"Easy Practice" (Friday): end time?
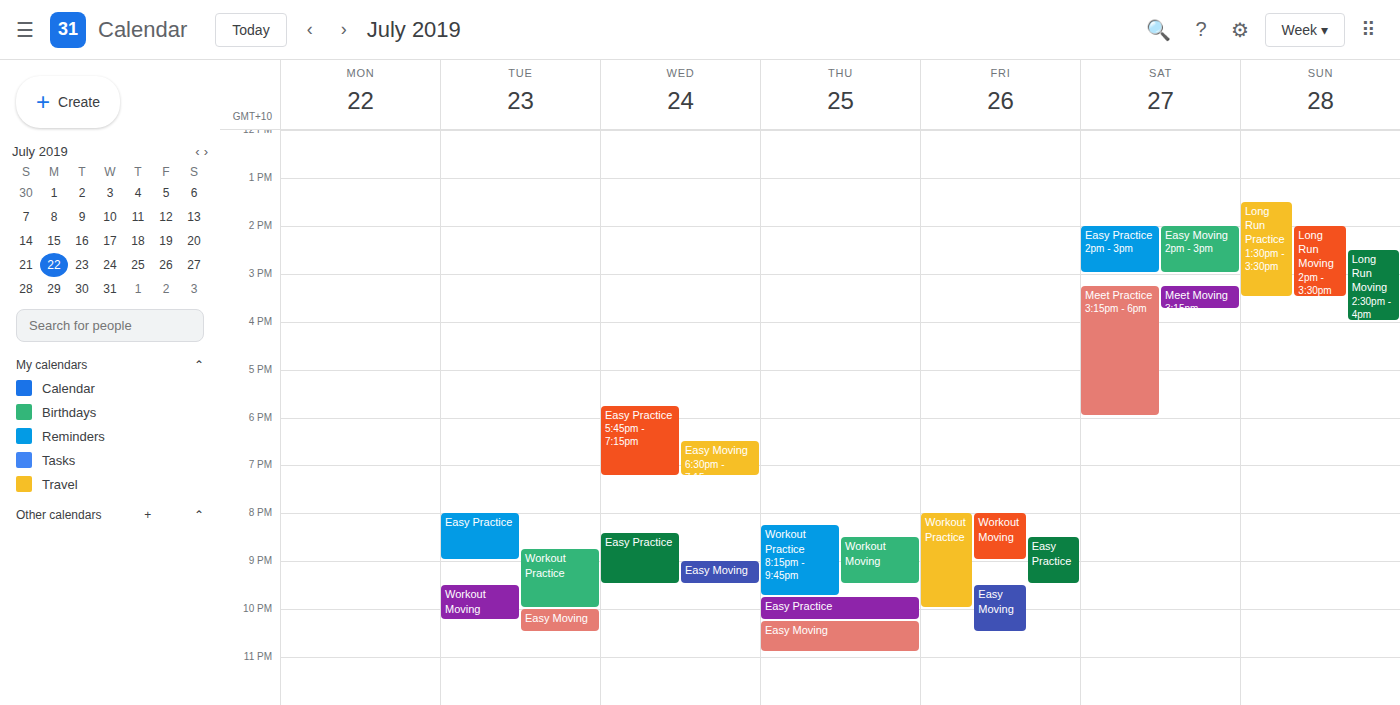
21:30